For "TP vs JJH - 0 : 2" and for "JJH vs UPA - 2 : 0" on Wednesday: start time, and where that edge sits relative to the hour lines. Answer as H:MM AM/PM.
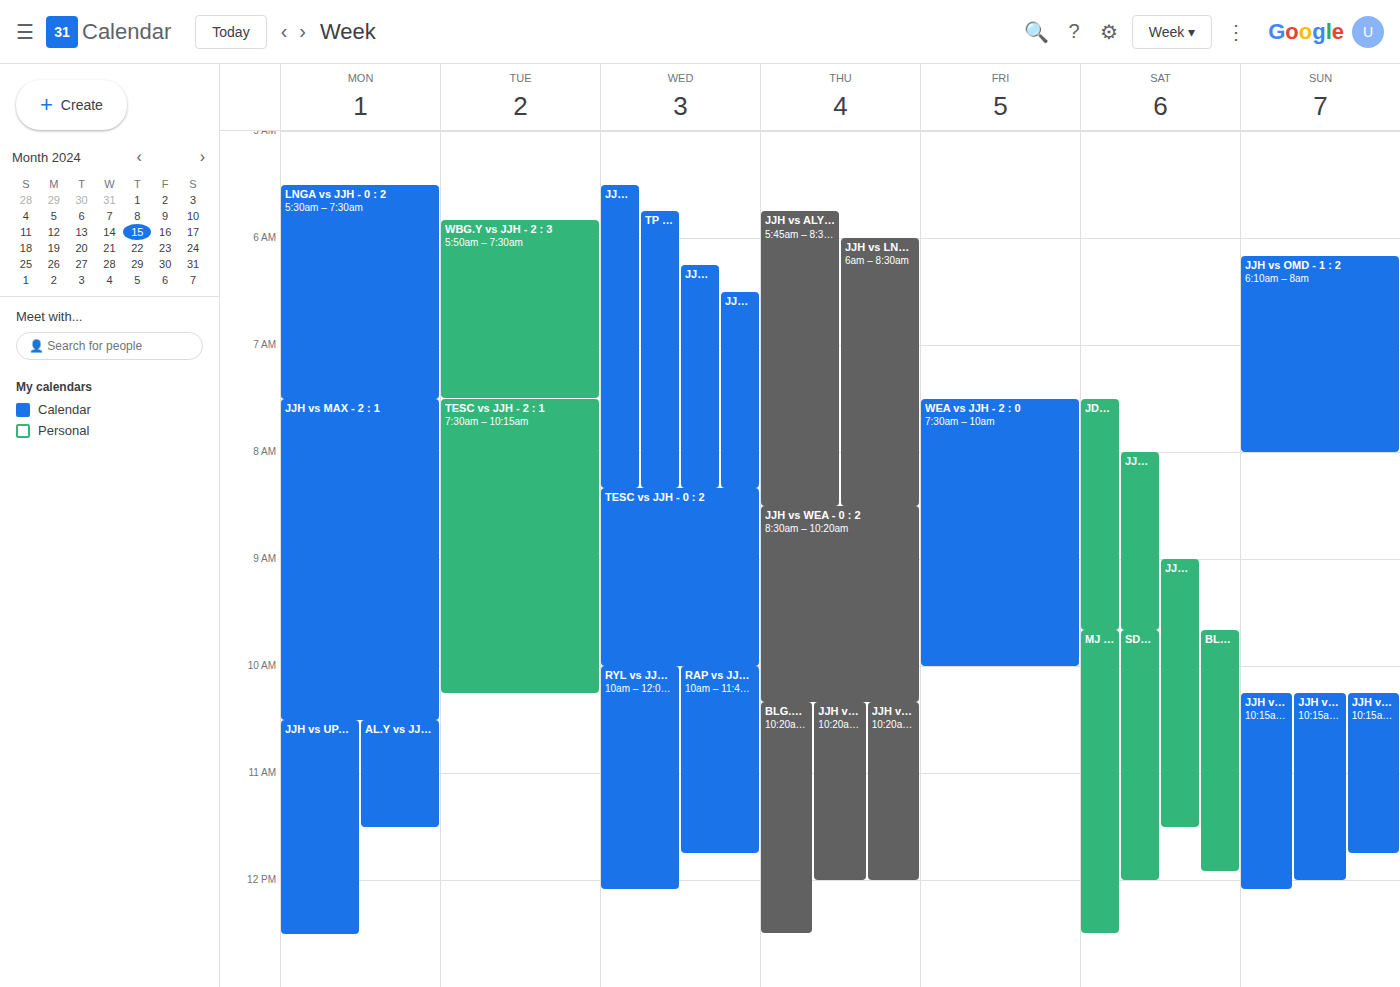
"TP vs JJH - 0 : 2": 5:45 AM, neither: three quarters of the way from the 5 AM line to the 6 AM line. "JJH vs UPA - 2 : 0": 6:30 AM, halfway between the 6 AM and 7 AM lines.